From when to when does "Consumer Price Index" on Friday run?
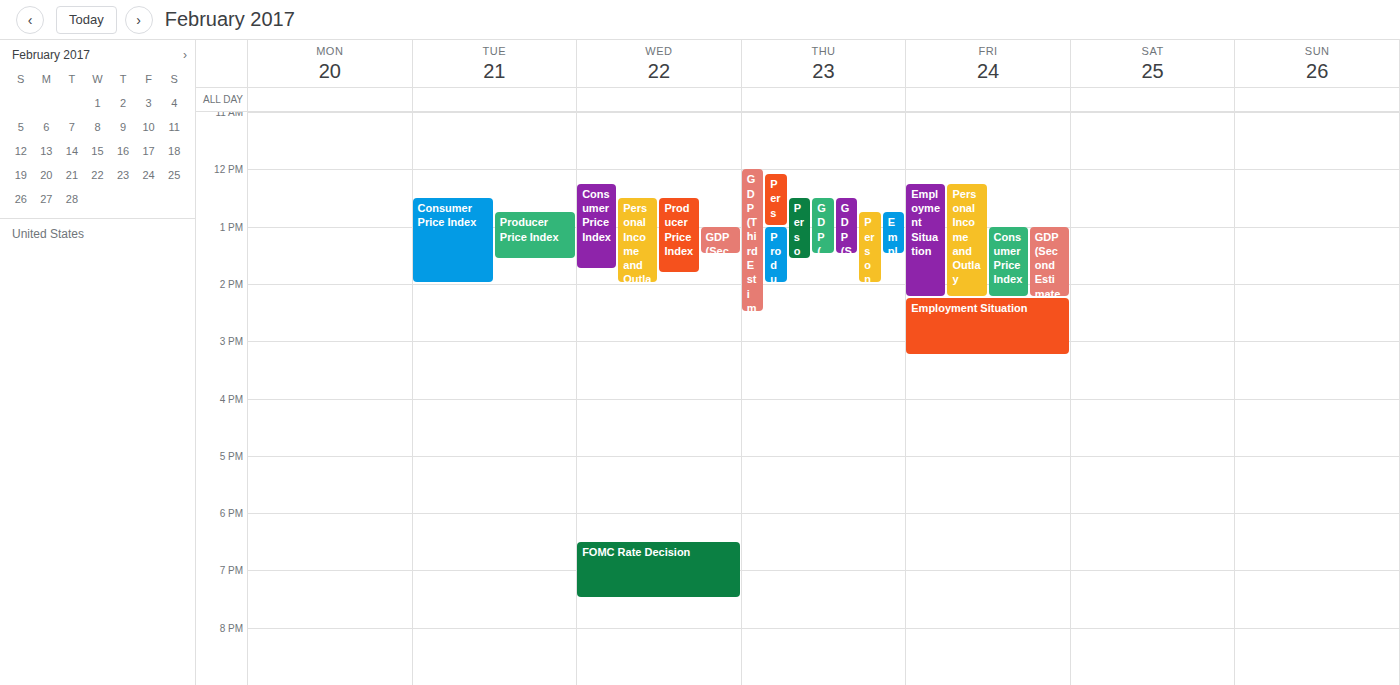
1:00 PM to 2:15 PM